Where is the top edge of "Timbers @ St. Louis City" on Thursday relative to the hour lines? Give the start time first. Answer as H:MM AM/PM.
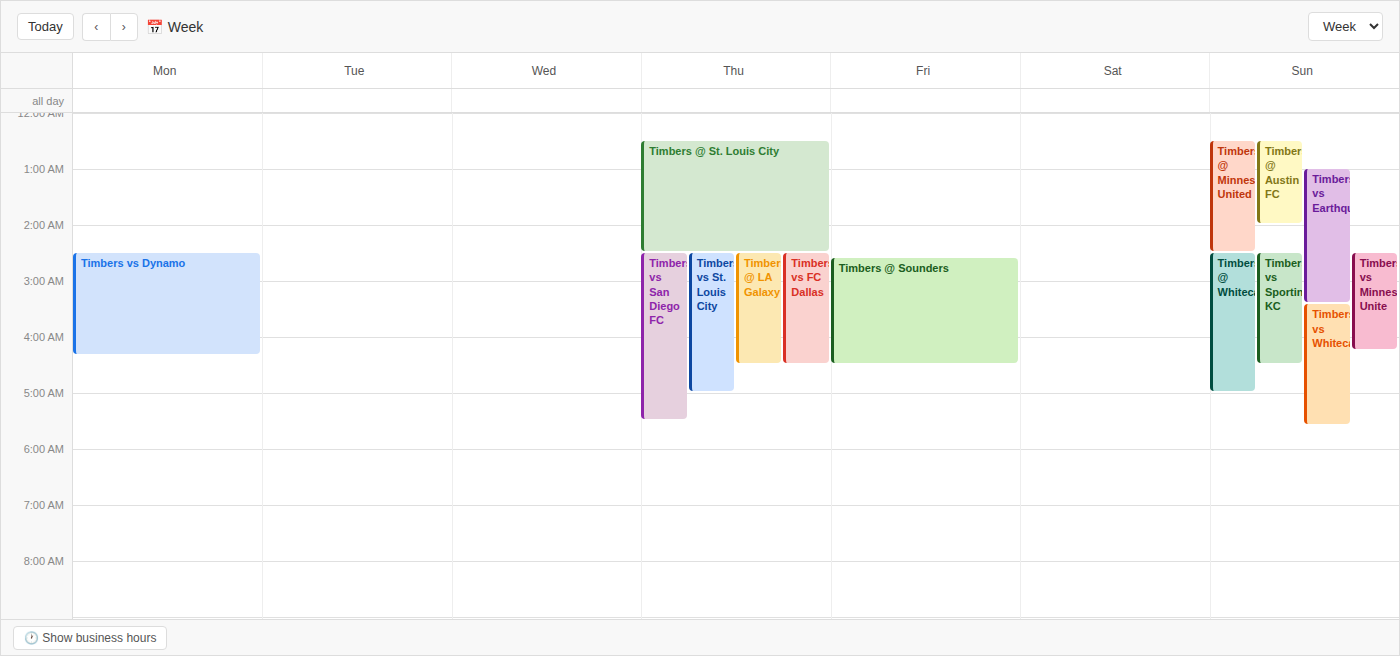
12:30 AM -- halfway between the 12 AM and 1 AM lines.